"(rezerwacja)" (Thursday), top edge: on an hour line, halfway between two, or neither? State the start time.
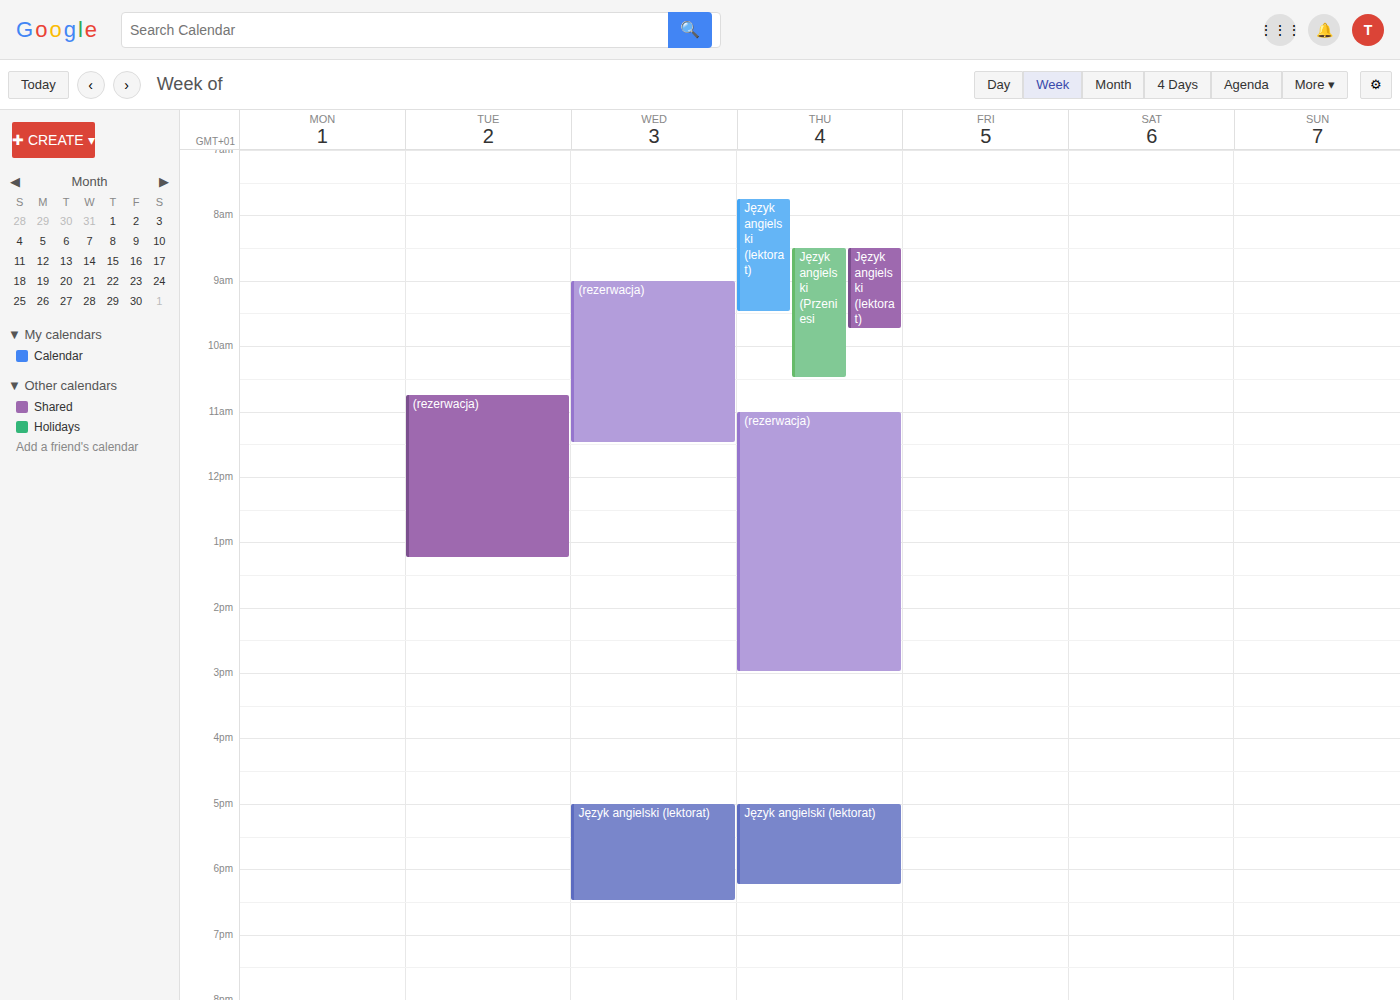
11:00 AM -- exactly on the 11 AM line.